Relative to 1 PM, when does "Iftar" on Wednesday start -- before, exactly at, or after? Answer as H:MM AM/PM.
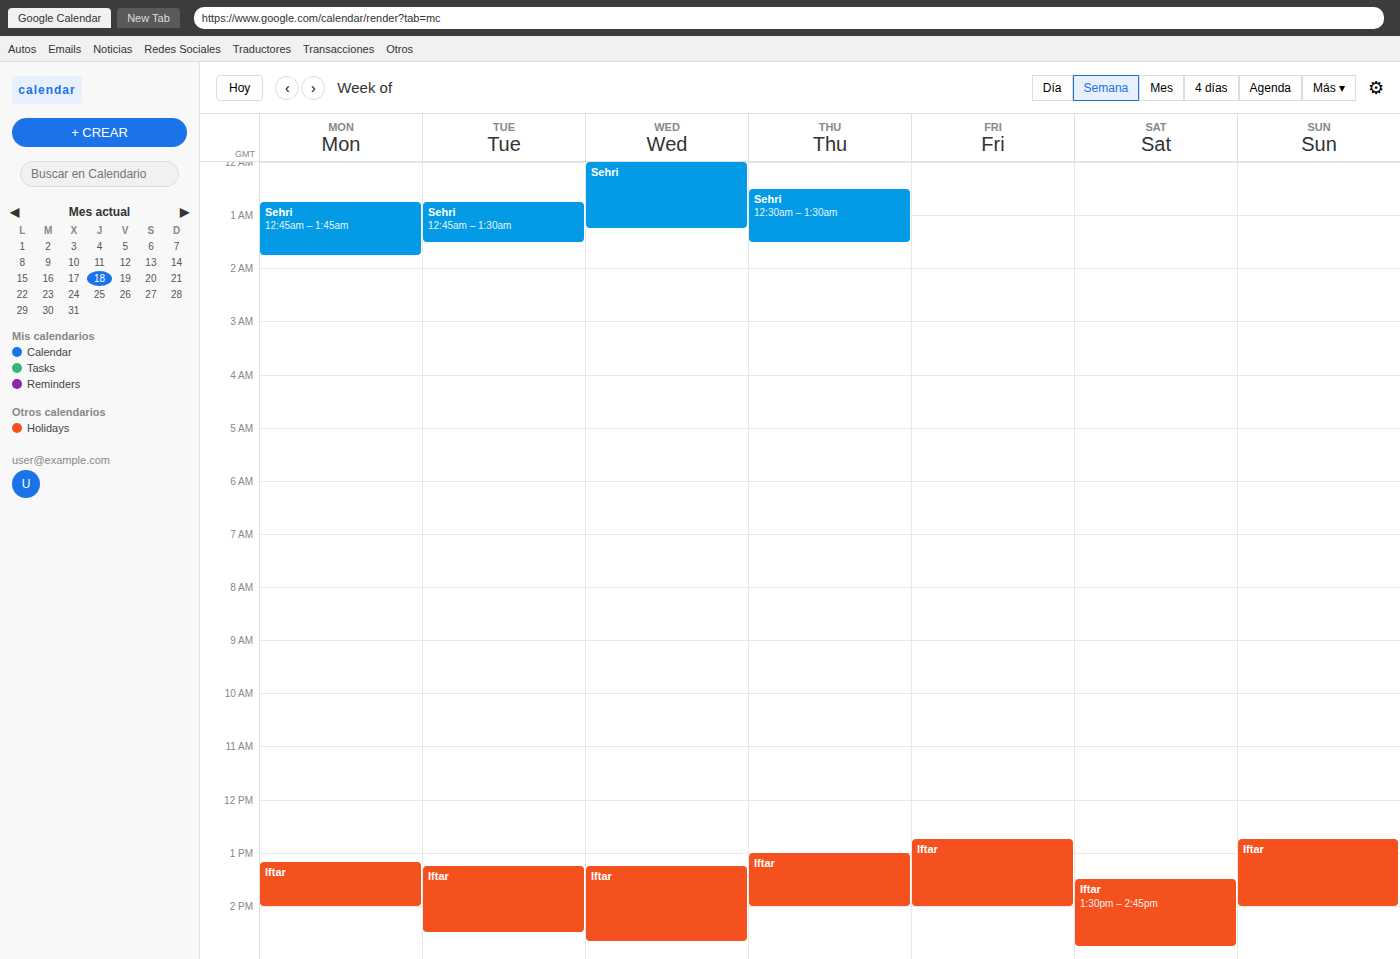
1:15 PM -- after 1 PM, 15 minutes below the 1 PM line.